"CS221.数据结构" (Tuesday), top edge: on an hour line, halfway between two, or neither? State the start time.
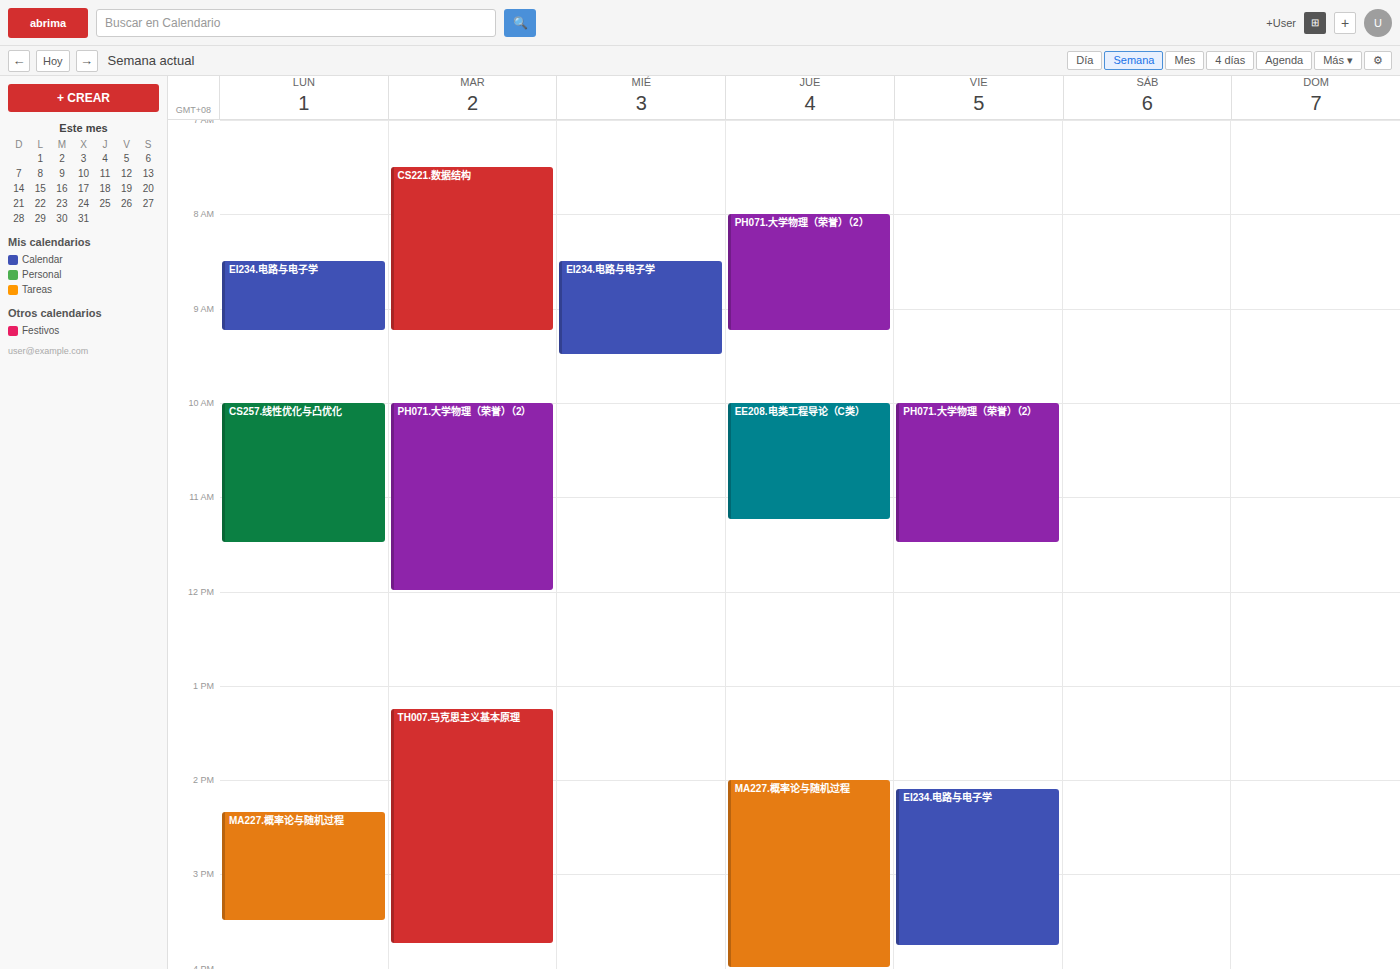
7:30 AM -- halfway between the 7 AM and 8 AM lines.